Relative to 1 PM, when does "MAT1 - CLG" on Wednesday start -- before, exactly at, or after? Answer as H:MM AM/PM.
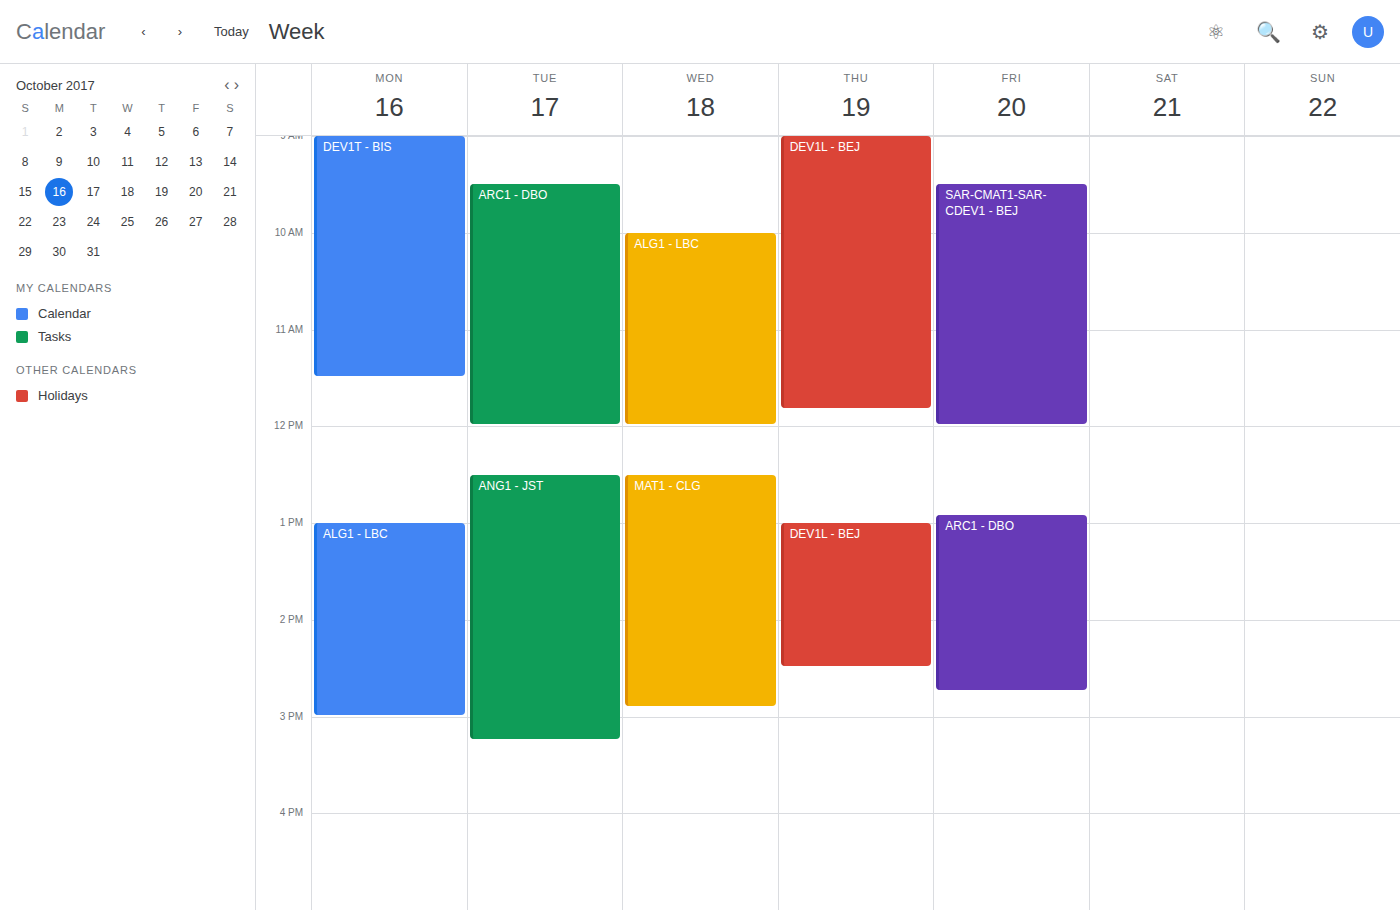
12:30 PM -- before 1 PM, 30 minutes above the 1 PM line.